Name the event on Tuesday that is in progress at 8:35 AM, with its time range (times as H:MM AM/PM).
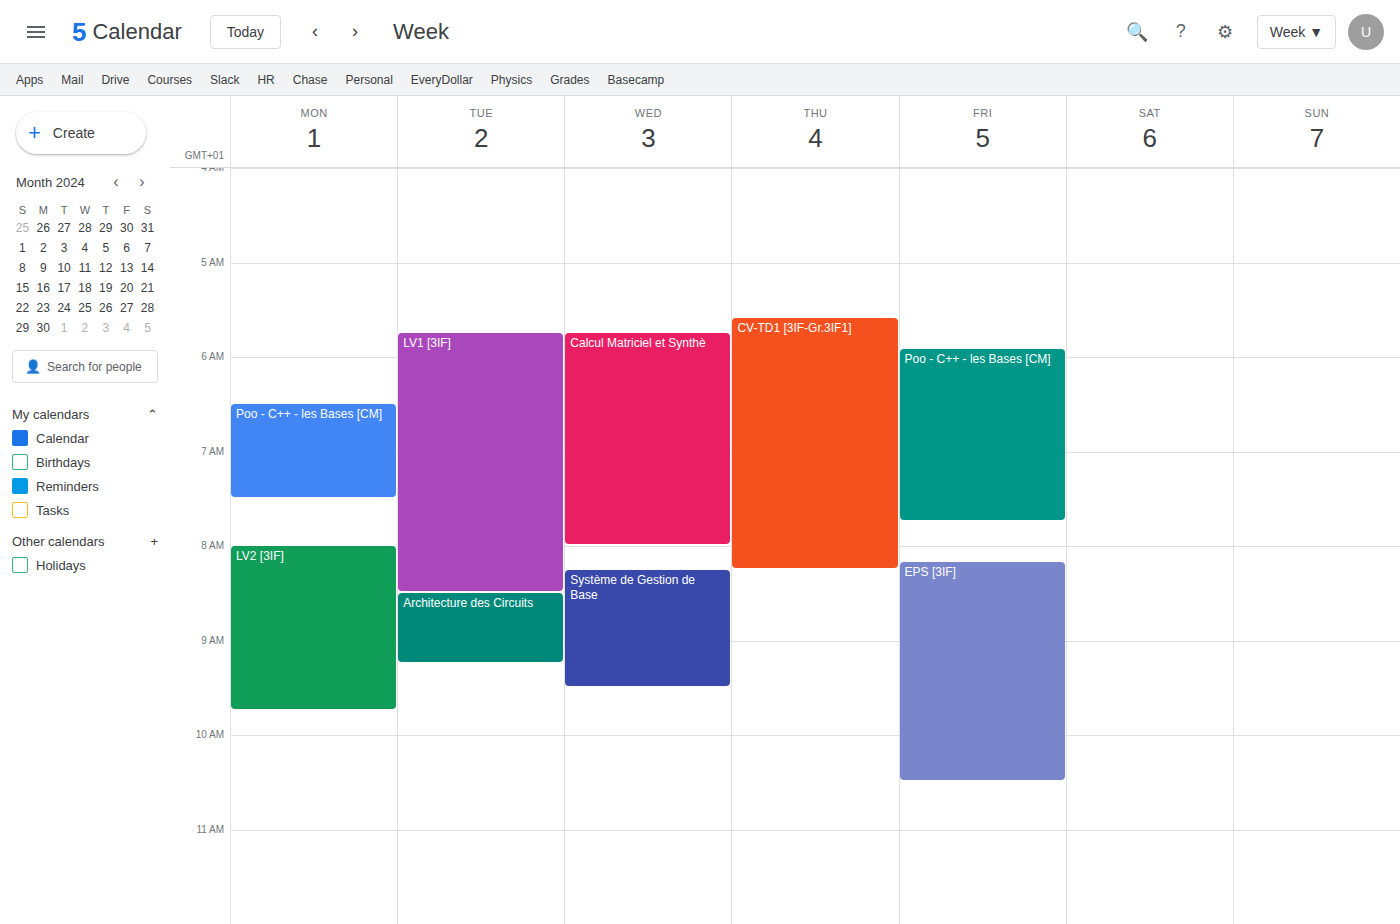
"Architecture des Circuits", 8:30 AM to 9:15 AM